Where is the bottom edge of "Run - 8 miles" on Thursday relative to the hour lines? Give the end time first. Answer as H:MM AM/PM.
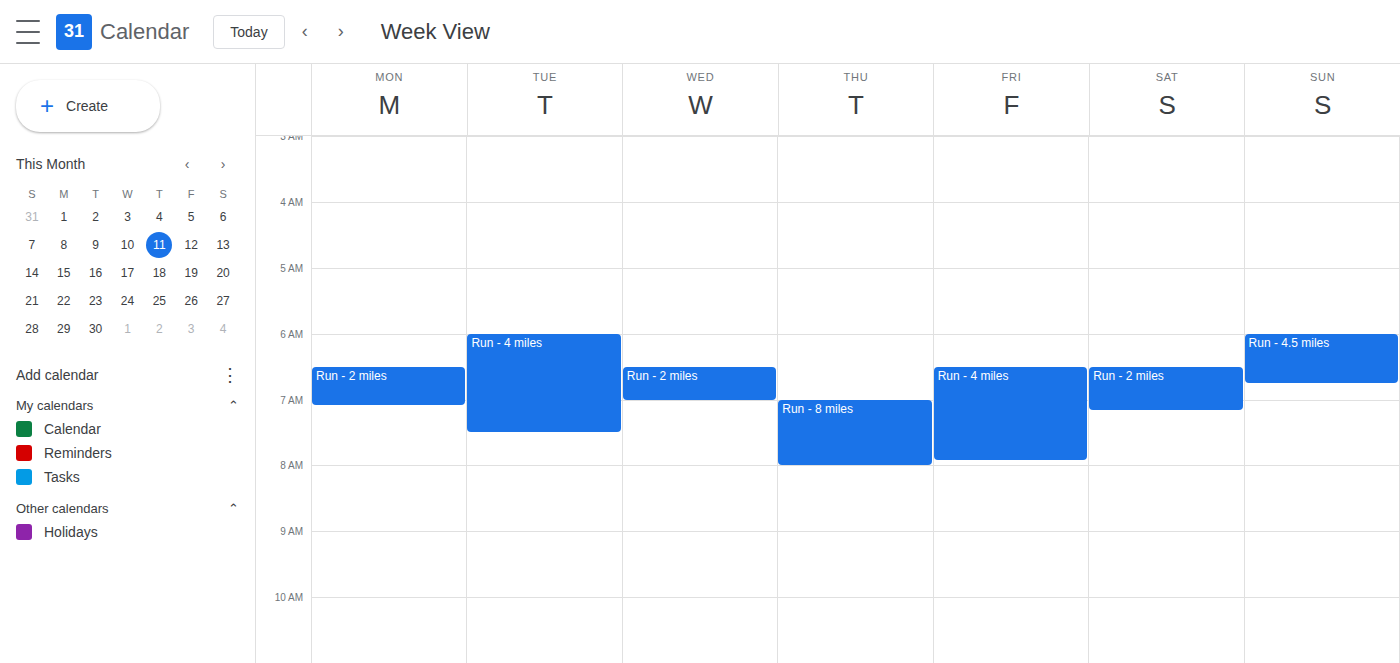
8:00 AM -- exactly on the 8 AM line.